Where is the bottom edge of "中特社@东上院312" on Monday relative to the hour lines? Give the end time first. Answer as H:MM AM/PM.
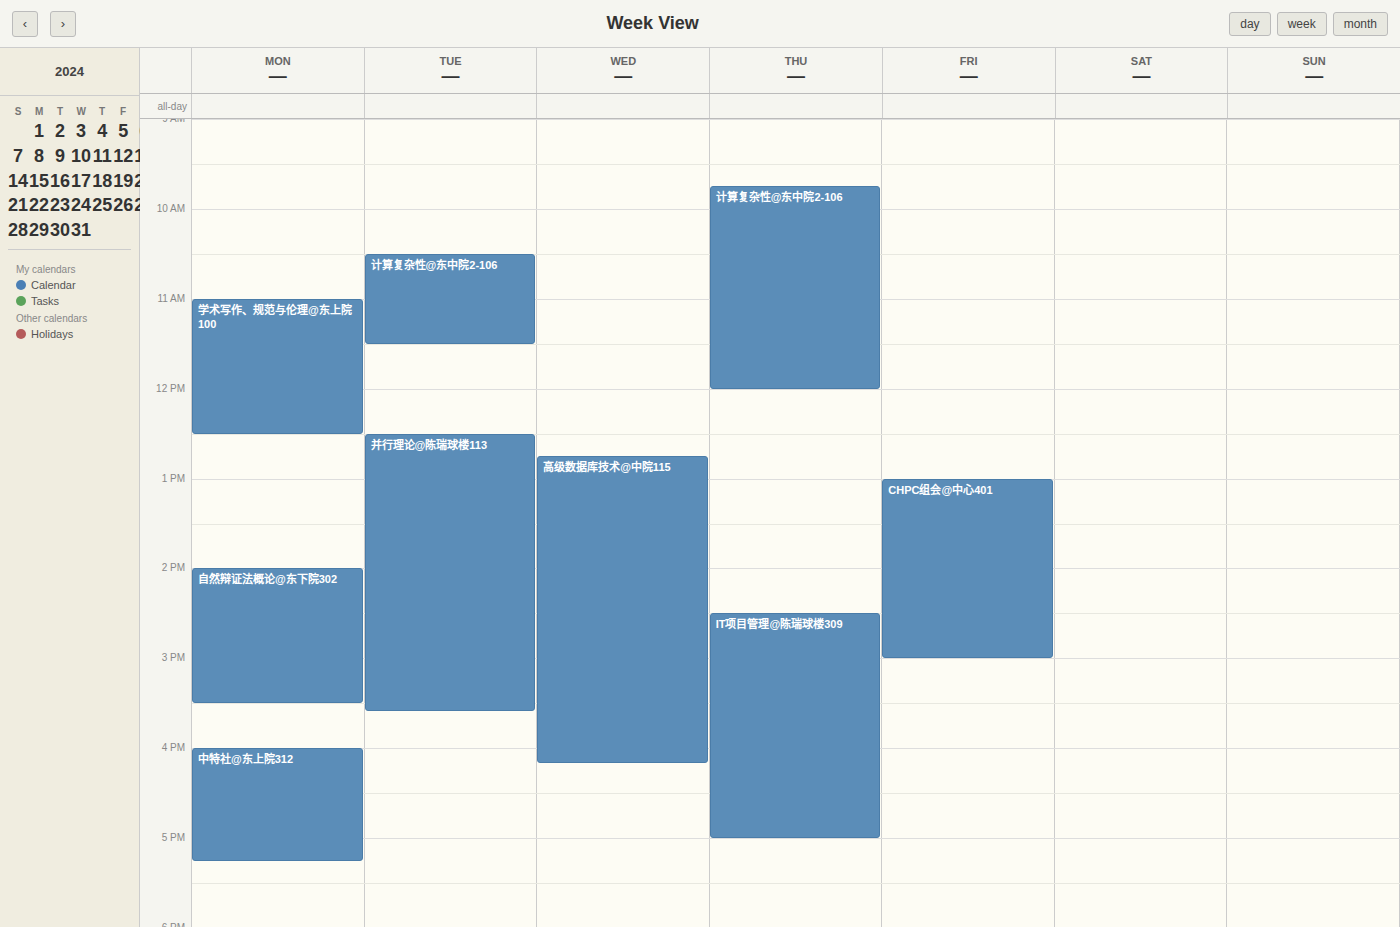
5:15 PM -- neither: a quarter of the way from the 5 PM line to the 6 PM line.